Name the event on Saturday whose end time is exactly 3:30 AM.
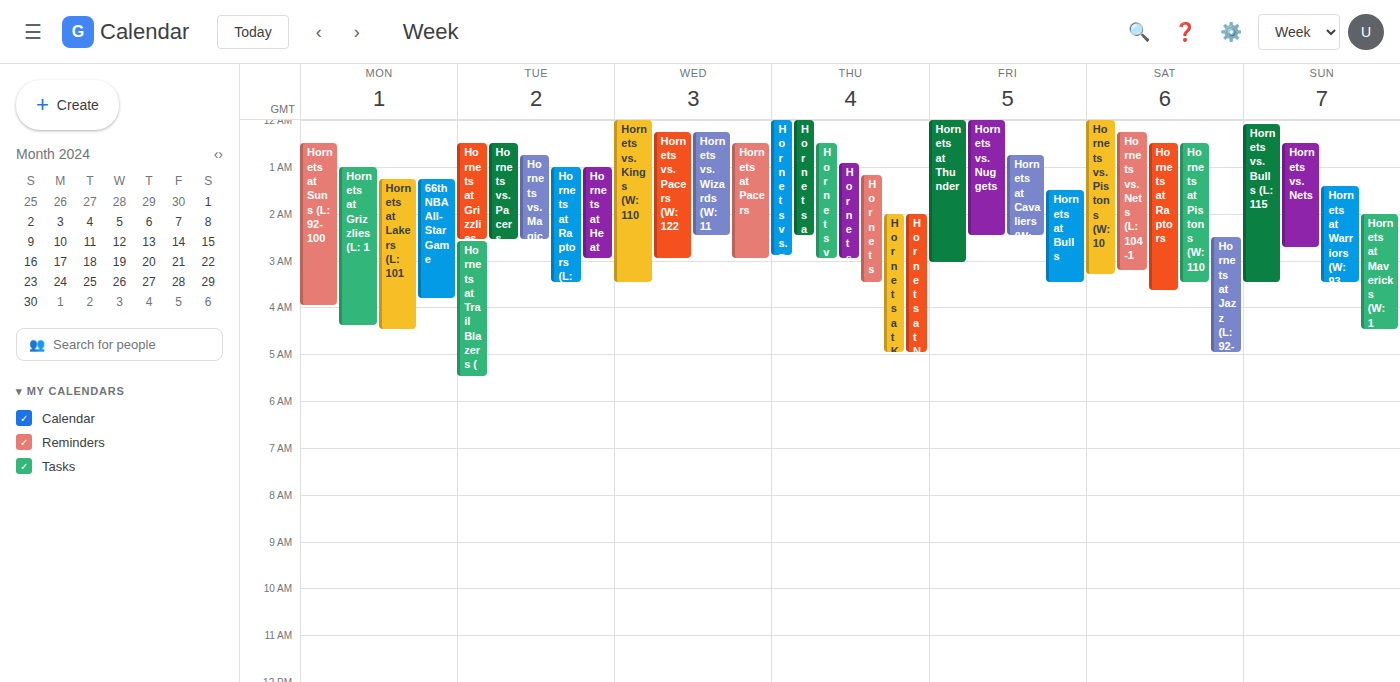
"Hornets at Pistons (W: 110"